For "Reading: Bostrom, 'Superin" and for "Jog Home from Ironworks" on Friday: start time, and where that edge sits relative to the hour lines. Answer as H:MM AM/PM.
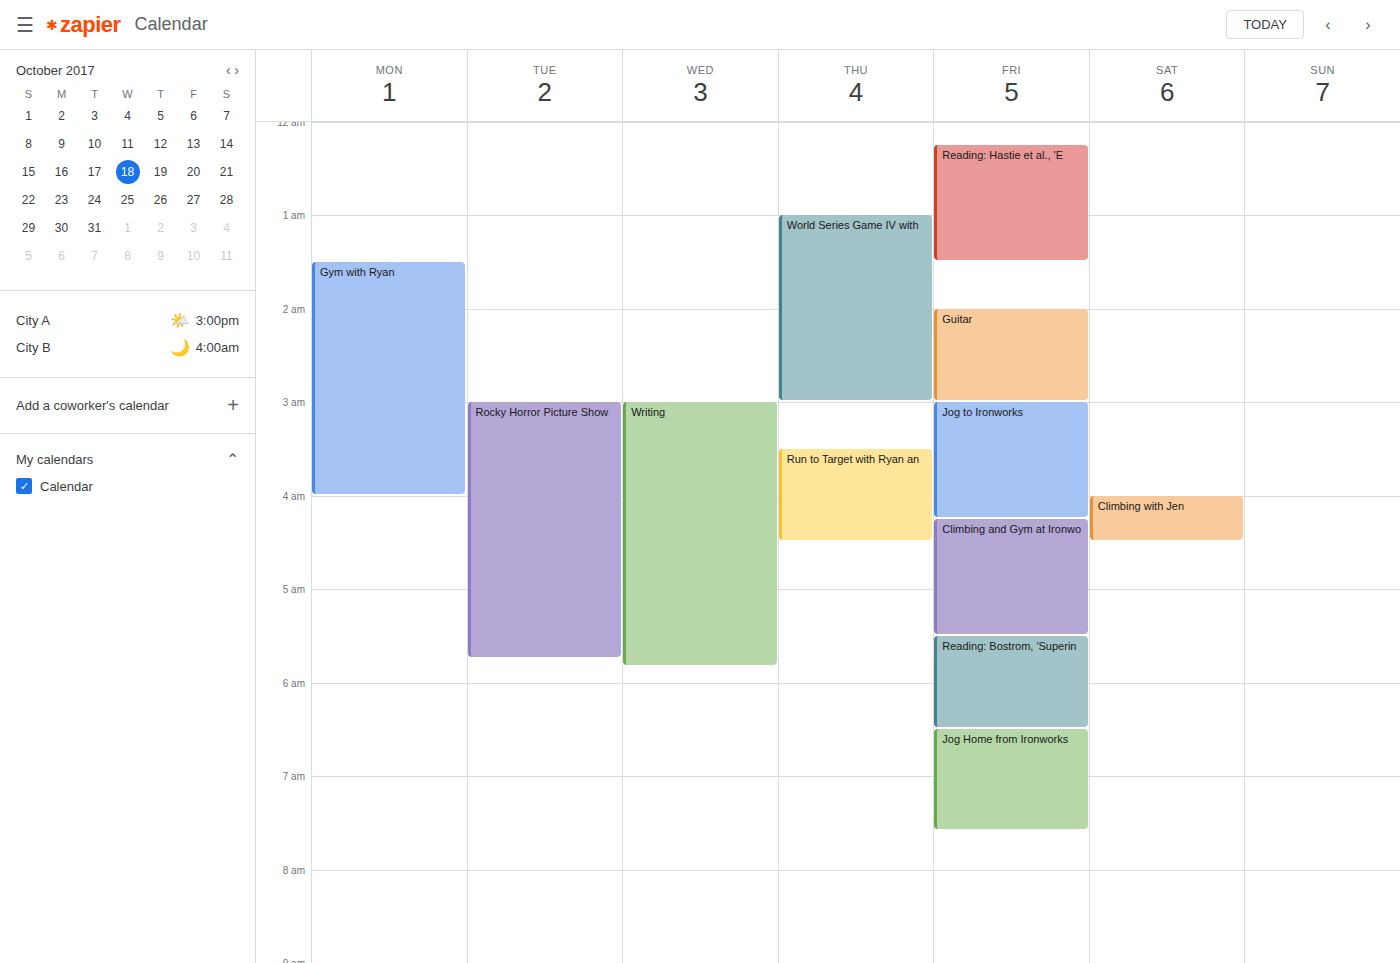
"Reading: Bostrom, 'Superin": 5:30 AM, halfway between the 5 AM and 6 AM lines. "Jog Home from Ironworks": 6:30 AM, halfway between the 6 AM and 7 AM lines.